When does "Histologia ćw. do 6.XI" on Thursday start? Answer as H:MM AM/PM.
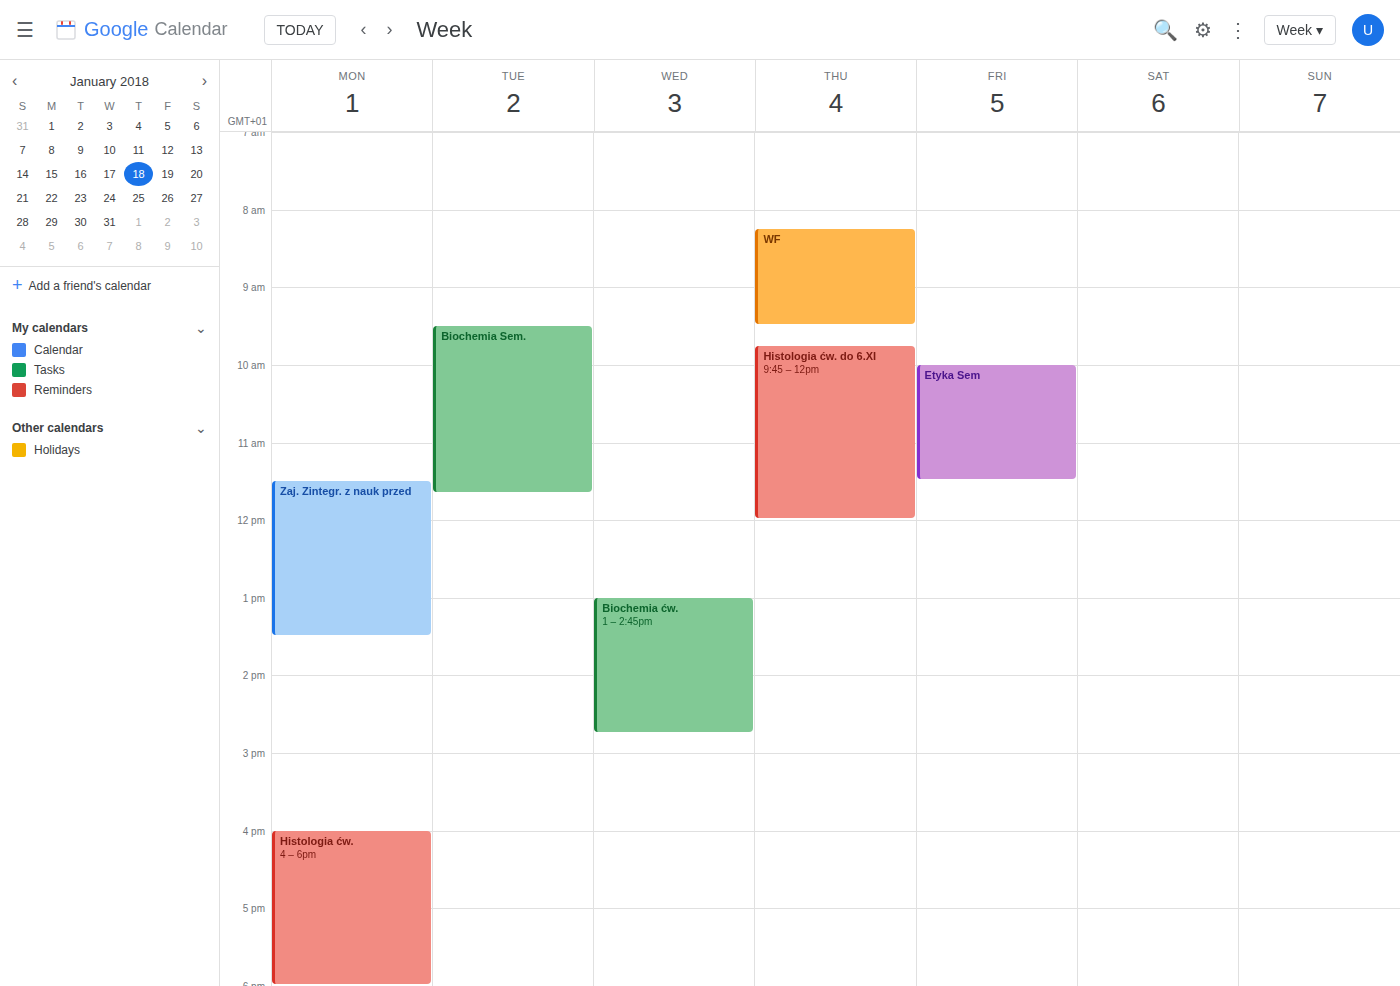
9:45 AM